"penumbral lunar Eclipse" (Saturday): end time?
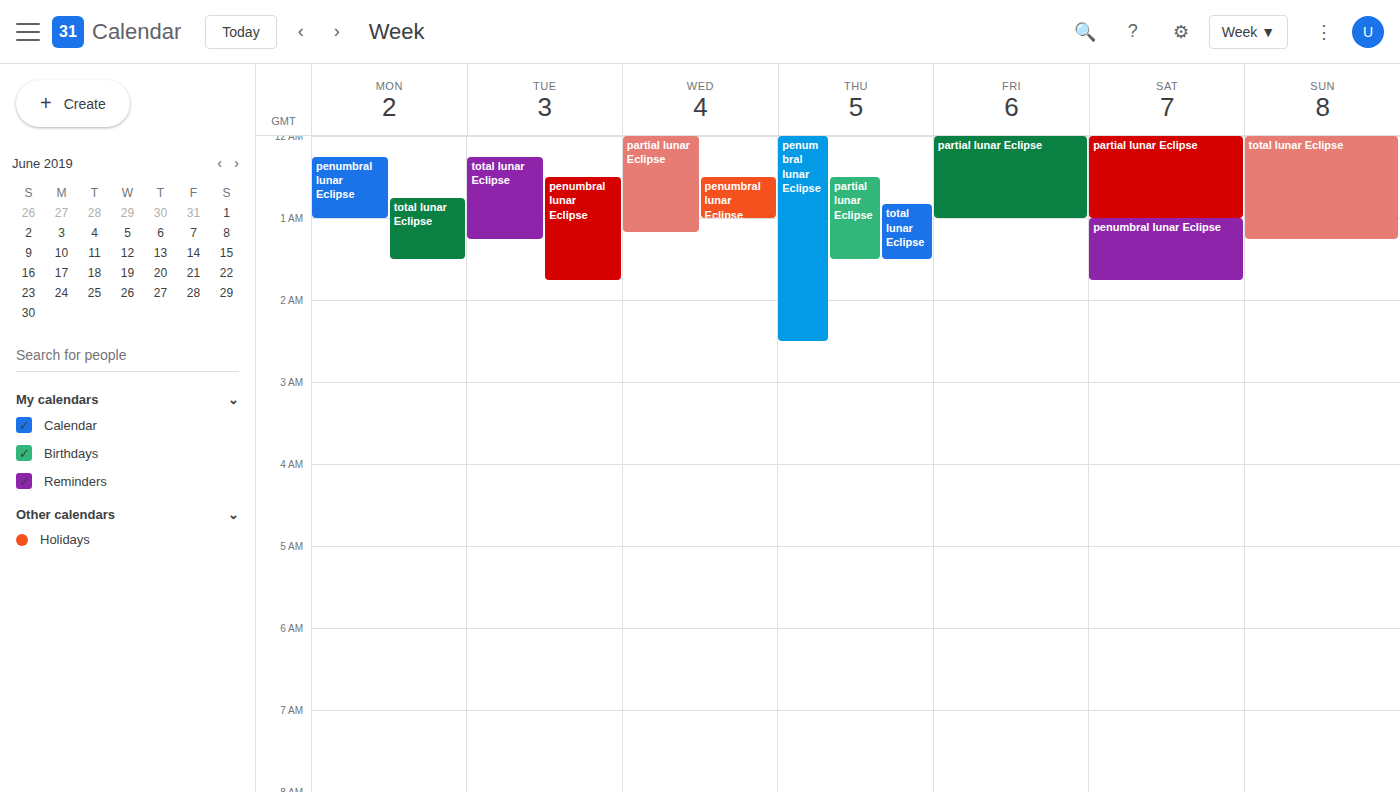
01:45